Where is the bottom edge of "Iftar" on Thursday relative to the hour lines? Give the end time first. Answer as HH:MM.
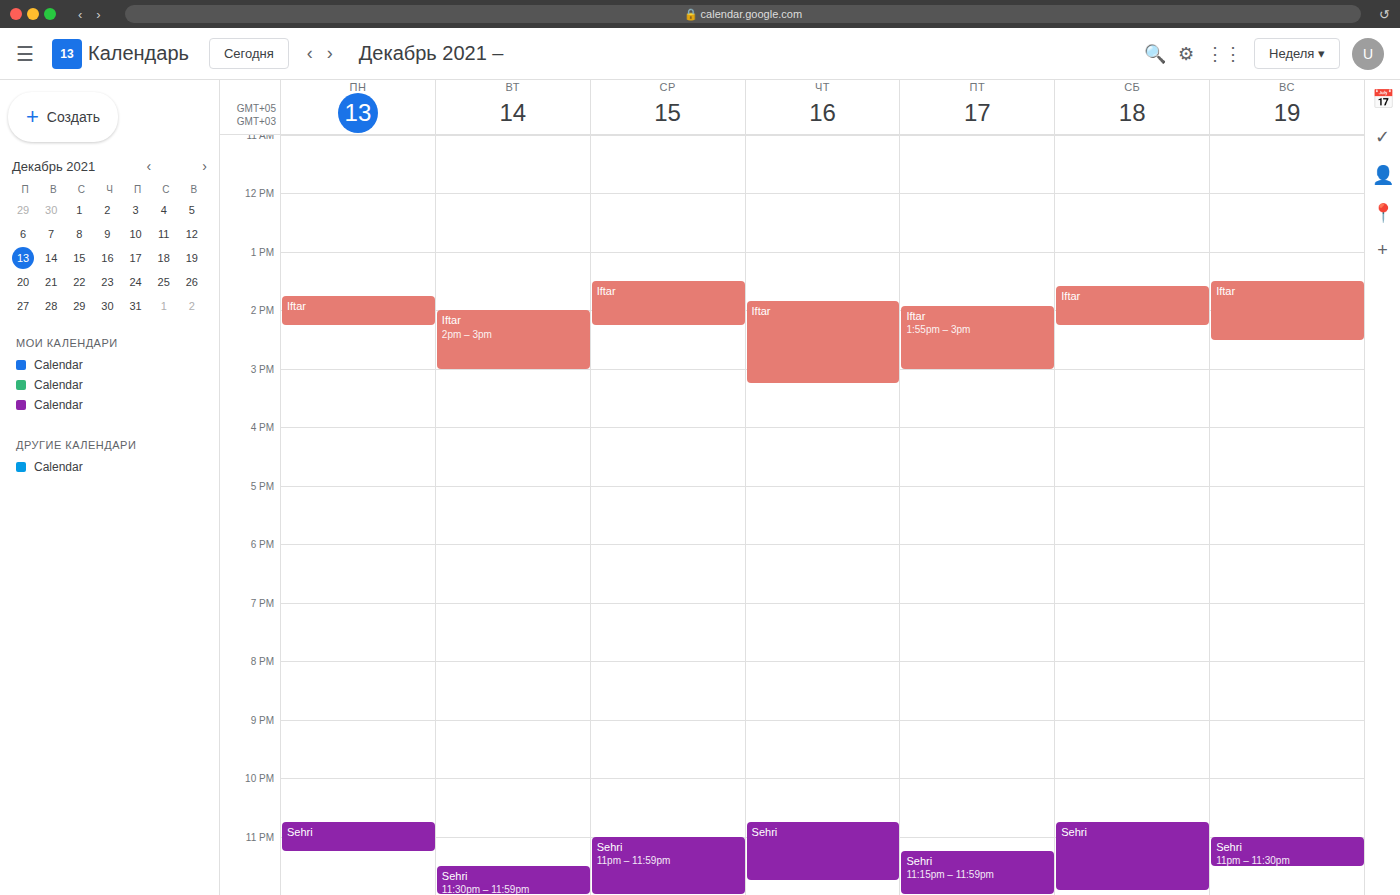
15:15 -- neither: a quarter of the way from the 15:00 line to the 16:00 line.